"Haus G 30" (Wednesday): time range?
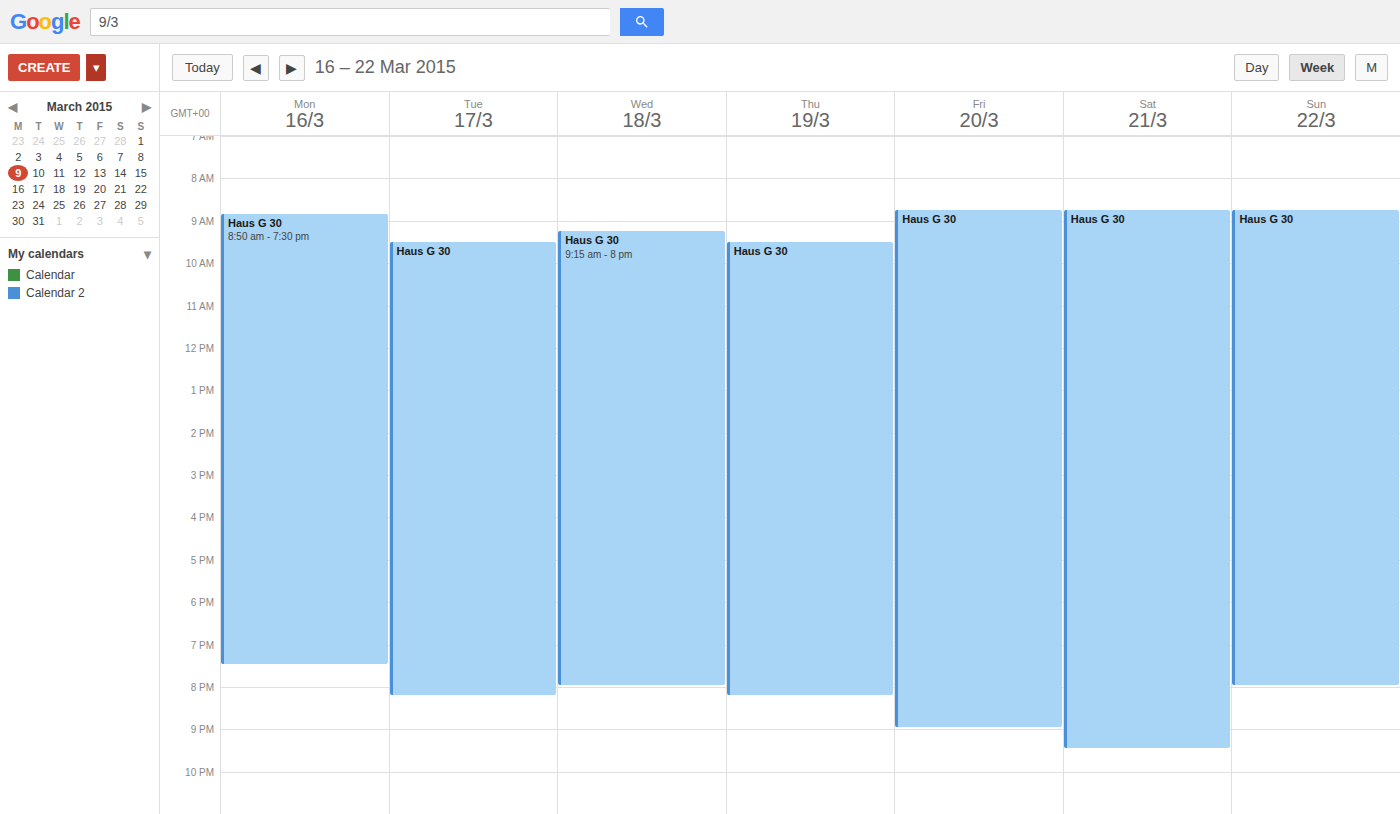
09:15 to 20:00